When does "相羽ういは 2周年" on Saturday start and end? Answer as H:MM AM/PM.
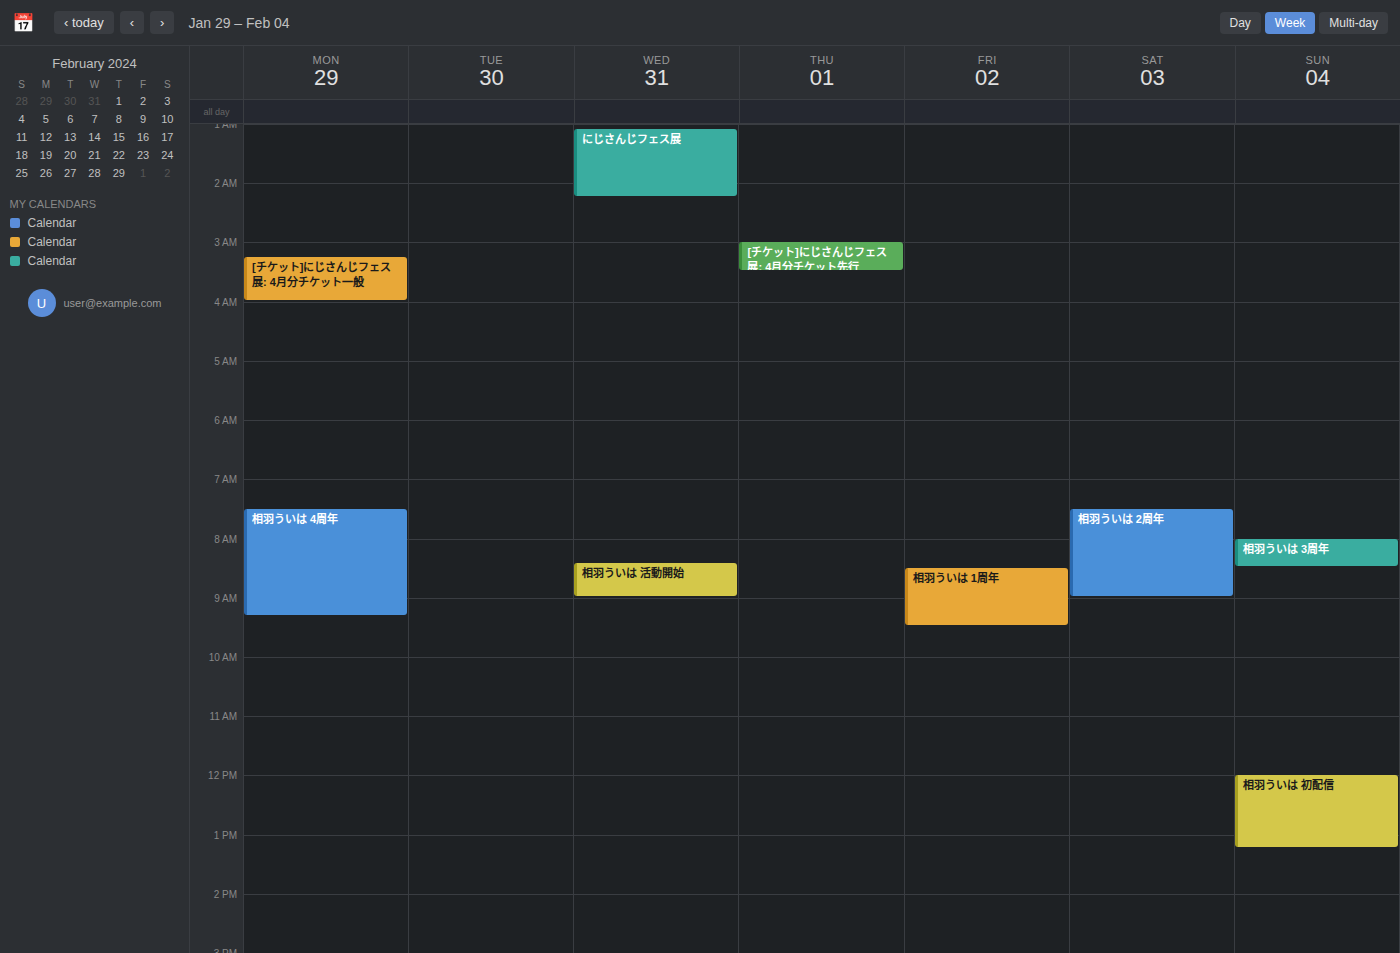
7:30 AM to 9:00 AM